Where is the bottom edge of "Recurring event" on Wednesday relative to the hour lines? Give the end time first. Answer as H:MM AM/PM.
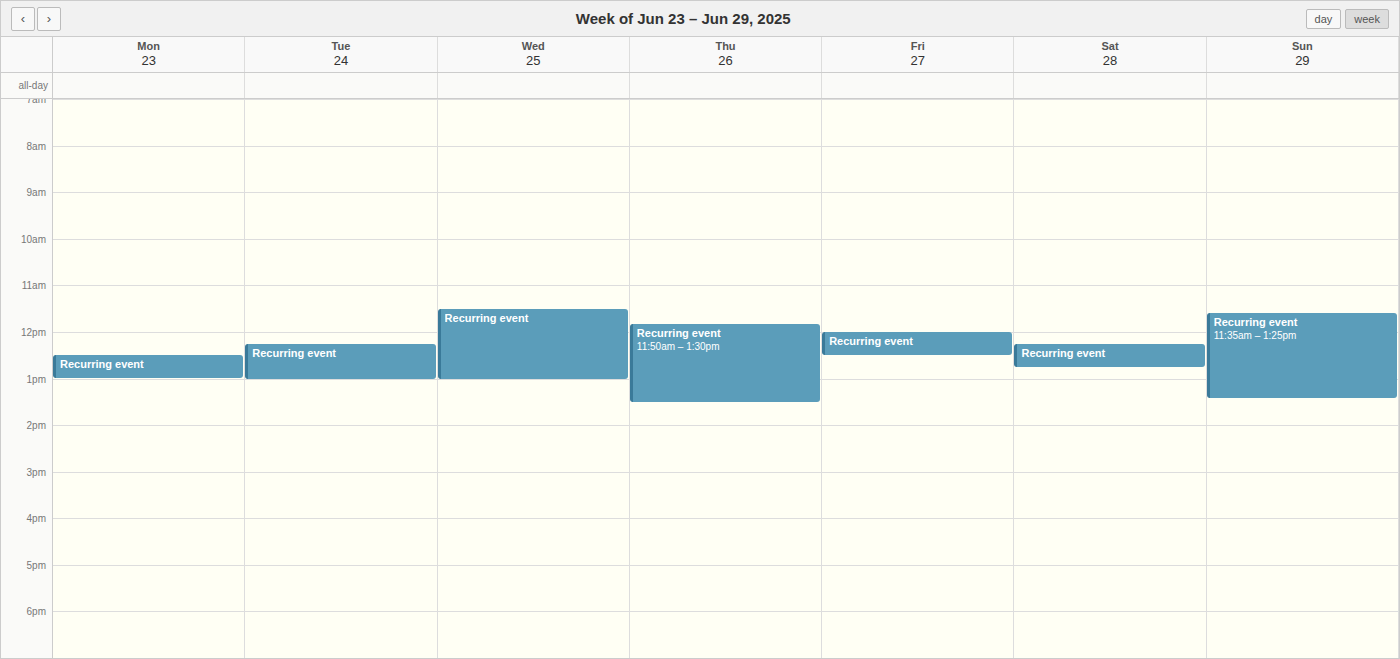
1:00 PM -- exactly on the 1 PM line.